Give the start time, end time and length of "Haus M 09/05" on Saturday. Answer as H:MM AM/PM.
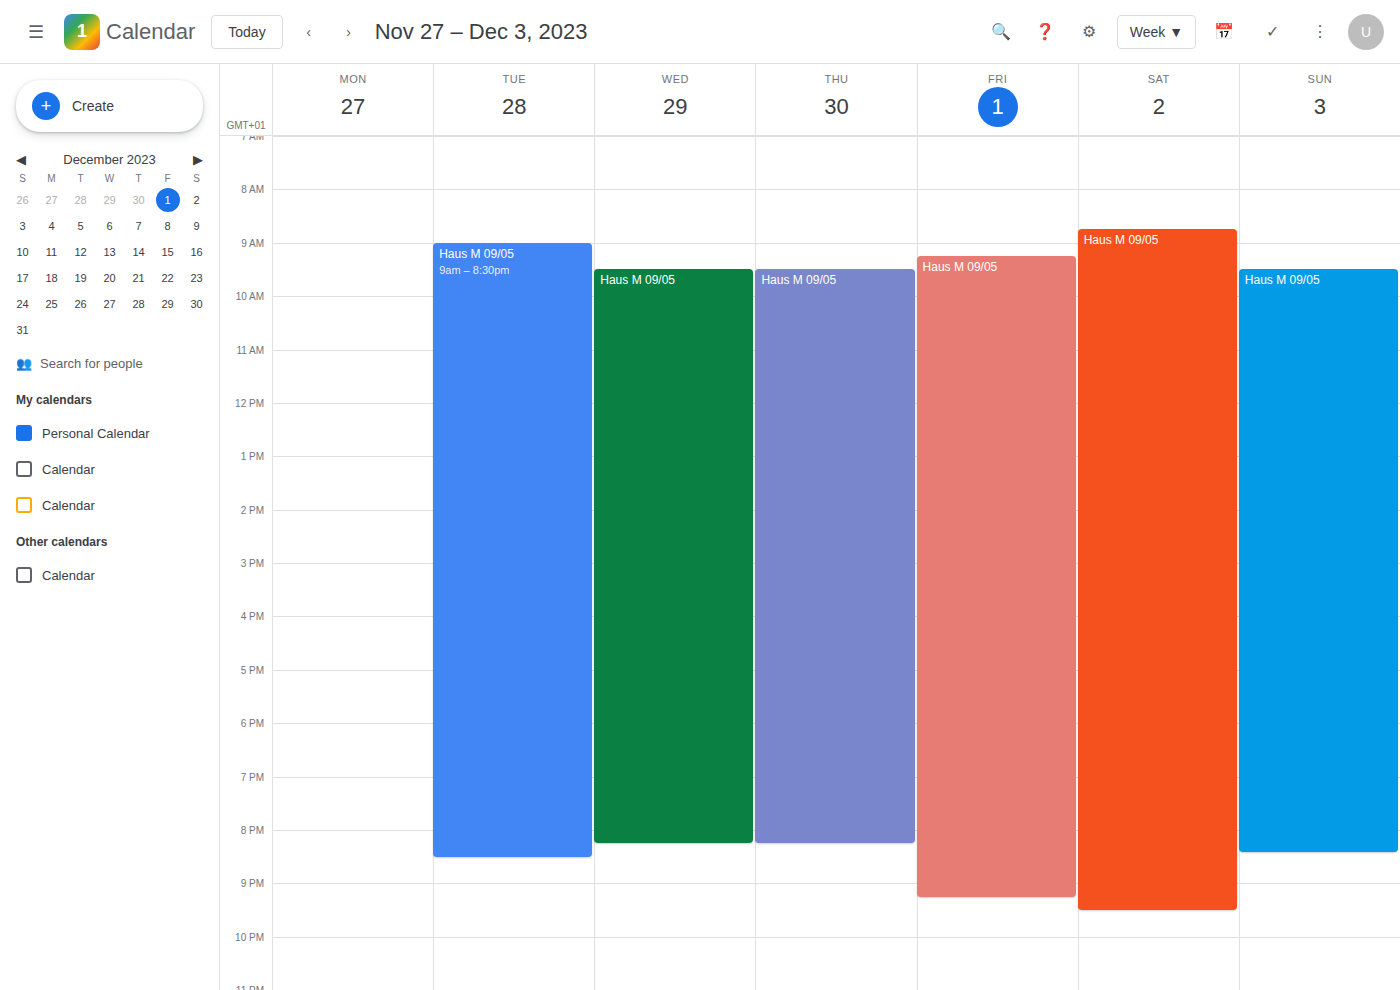
8:45 AM to 9:30 PM, 12 hours 45 minutes